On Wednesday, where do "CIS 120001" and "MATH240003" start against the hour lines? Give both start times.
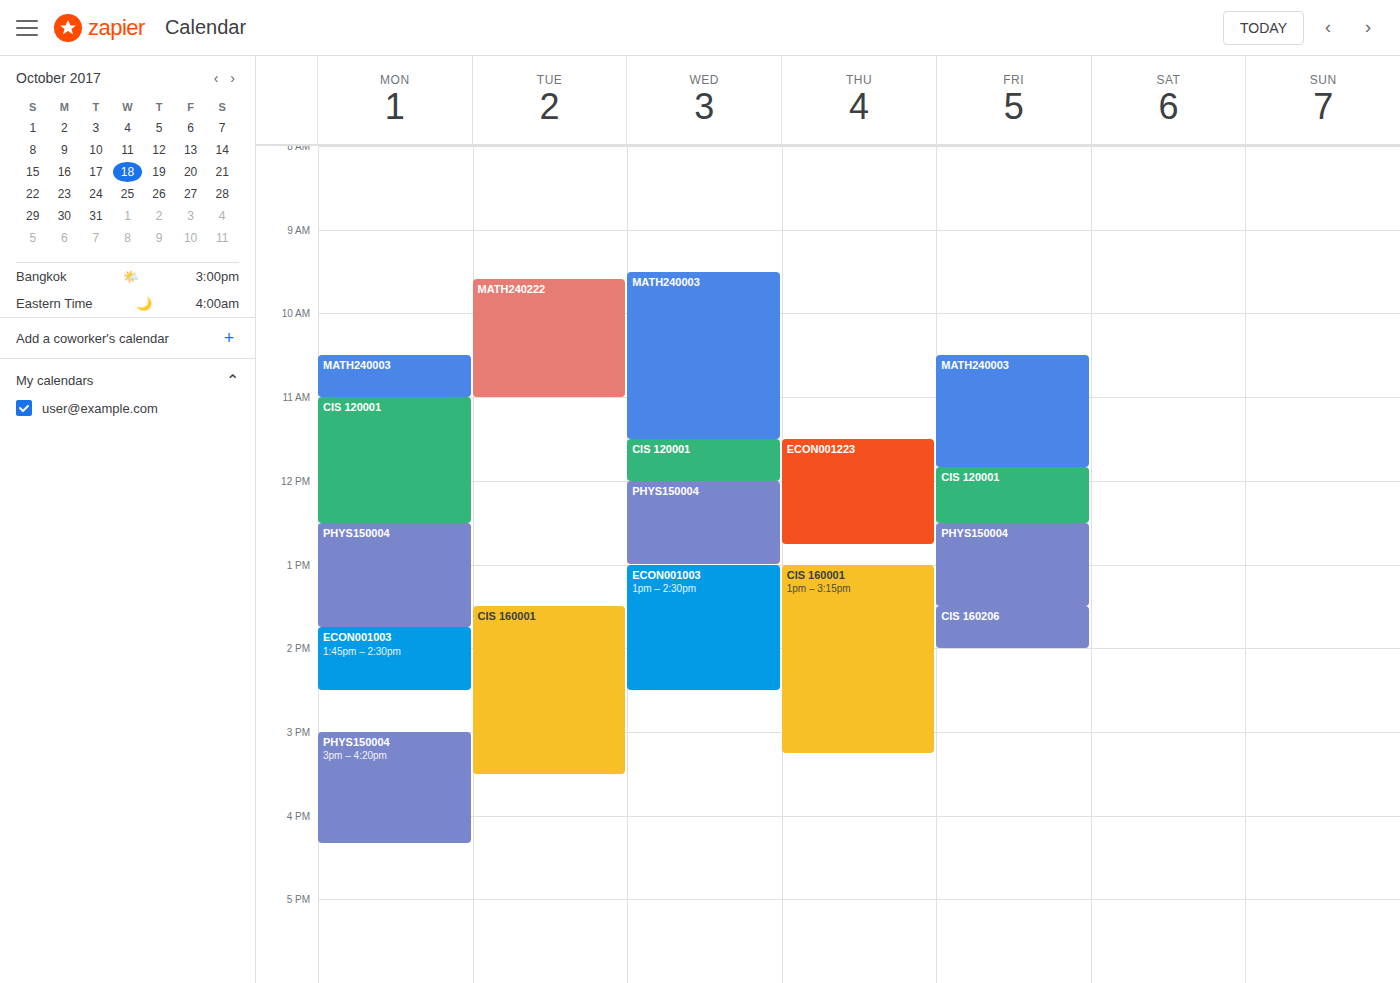
"CIS 120001": 11:30 AM, halfway between the 11 AM and 12 PM lines. "MATH240003": 9:30 AM, halfway between the 9 AM and 10 AM lines.